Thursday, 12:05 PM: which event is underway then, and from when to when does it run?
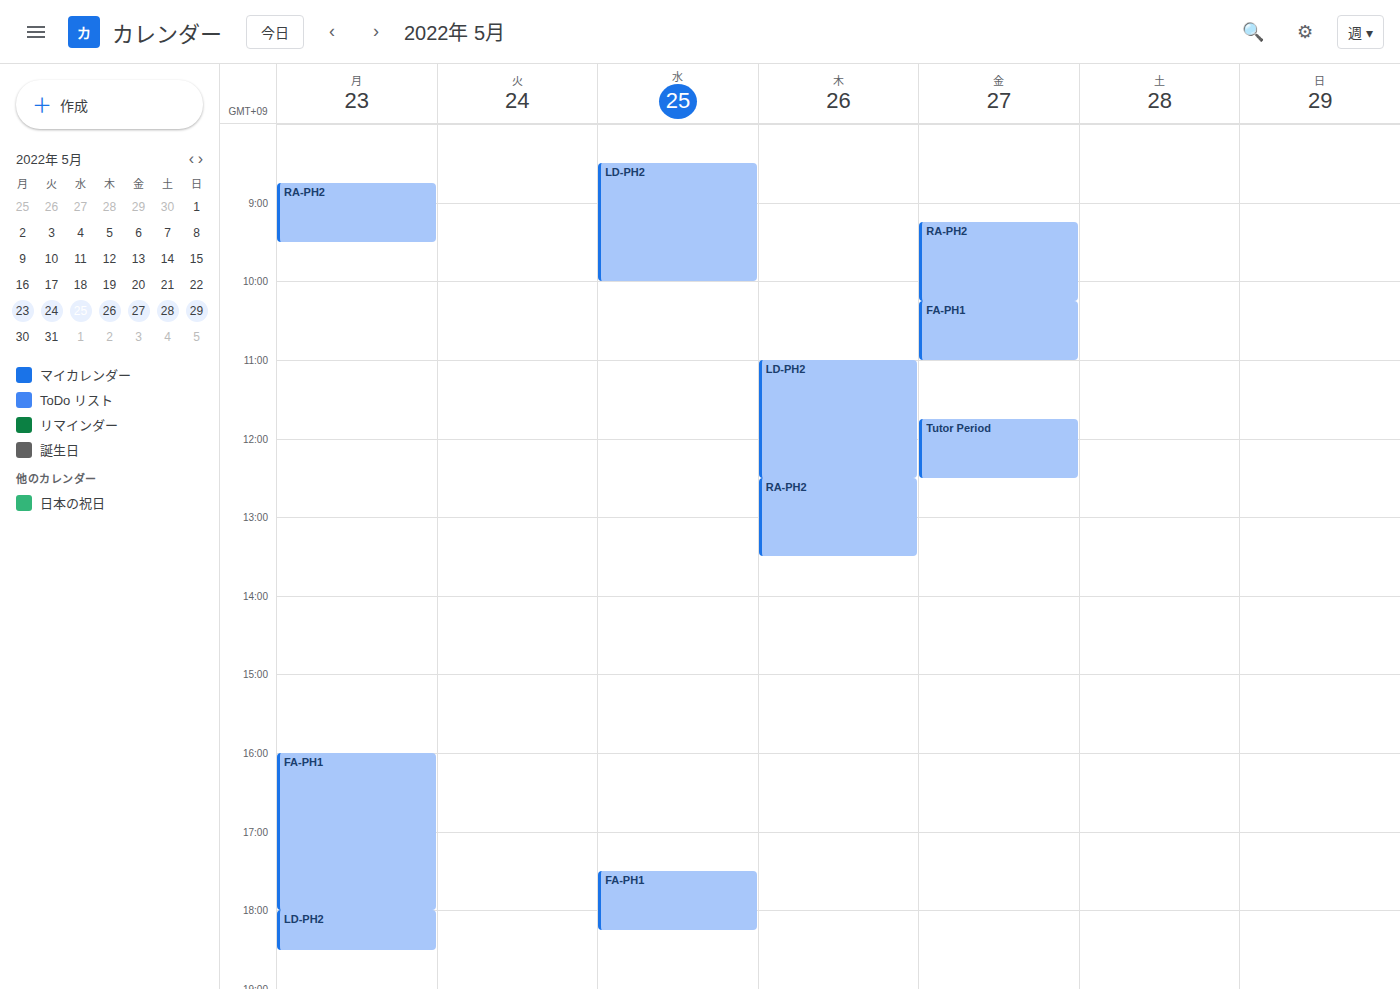
"LD-PH2", 11:00 AM to 12:30 PM